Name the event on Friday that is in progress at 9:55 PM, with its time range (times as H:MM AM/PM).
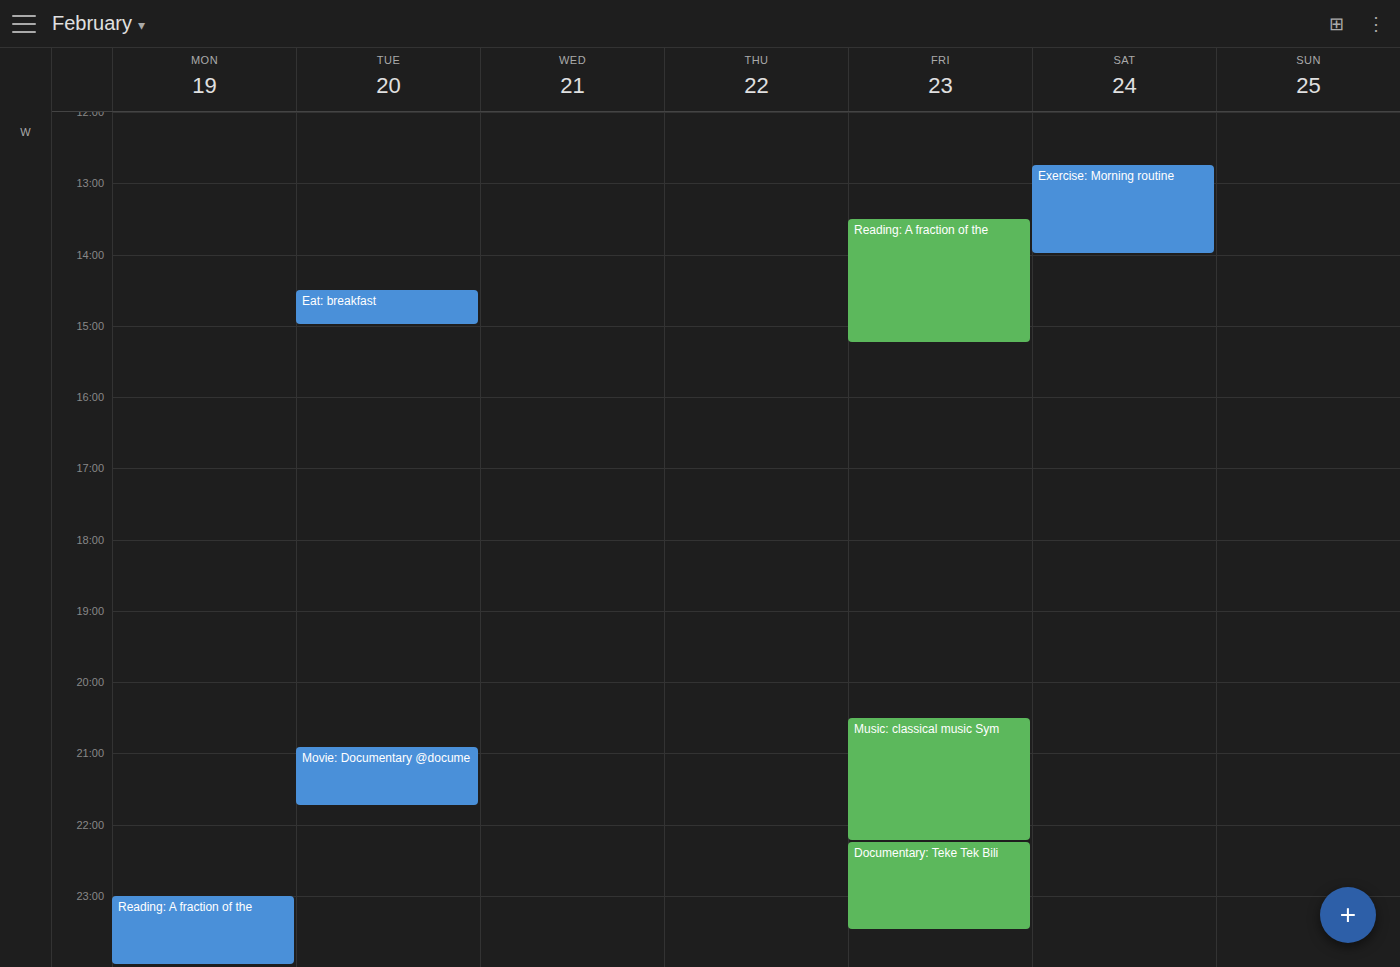
"Music: classical music Sym", 8:30 PM to 10:15 PM